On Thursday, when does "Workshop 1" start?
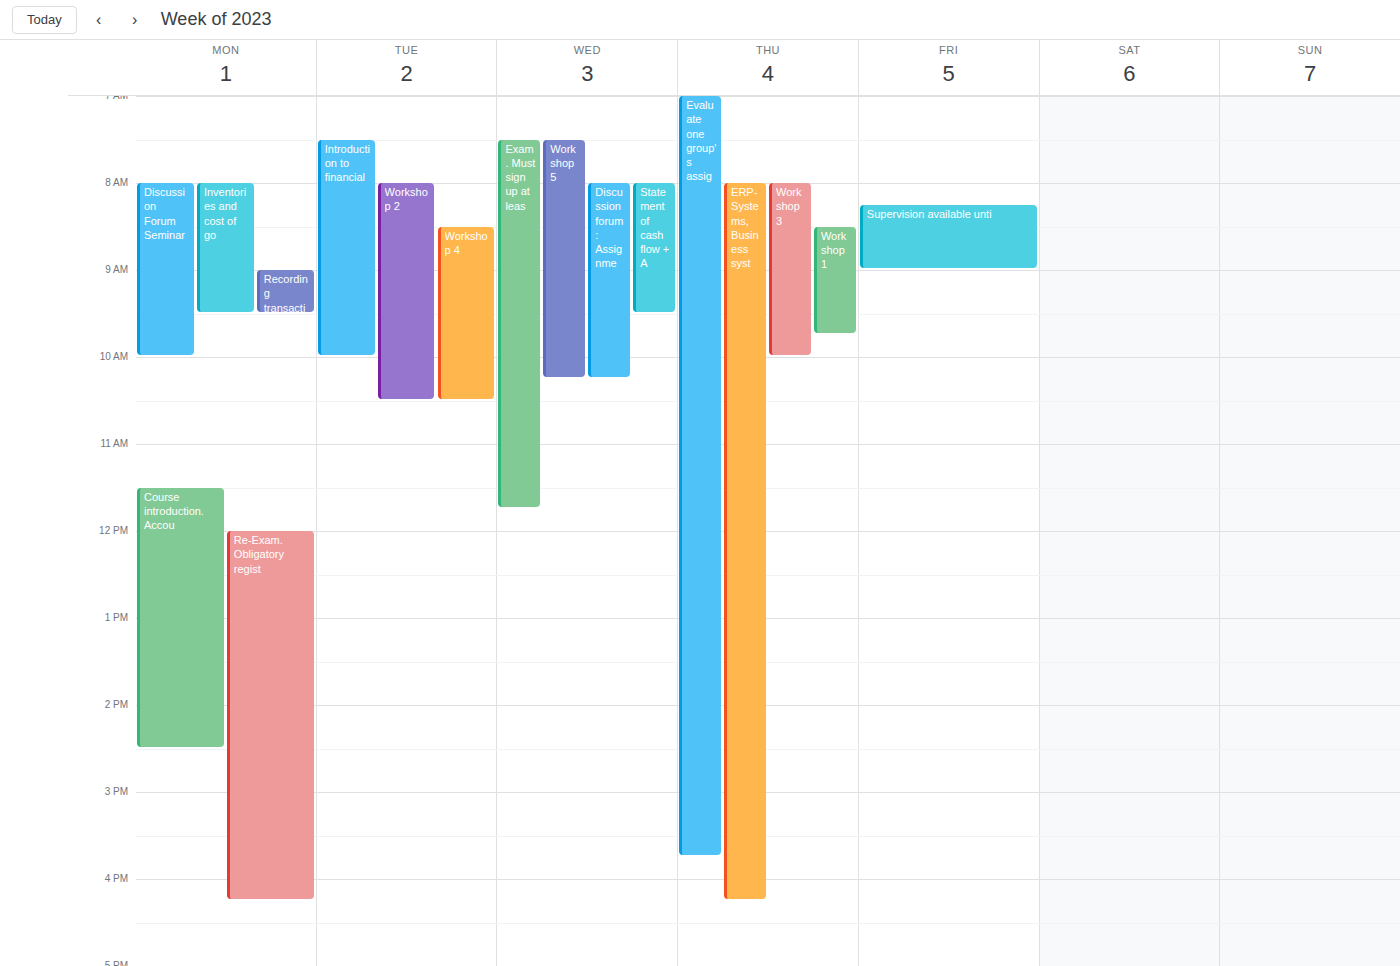
08:30